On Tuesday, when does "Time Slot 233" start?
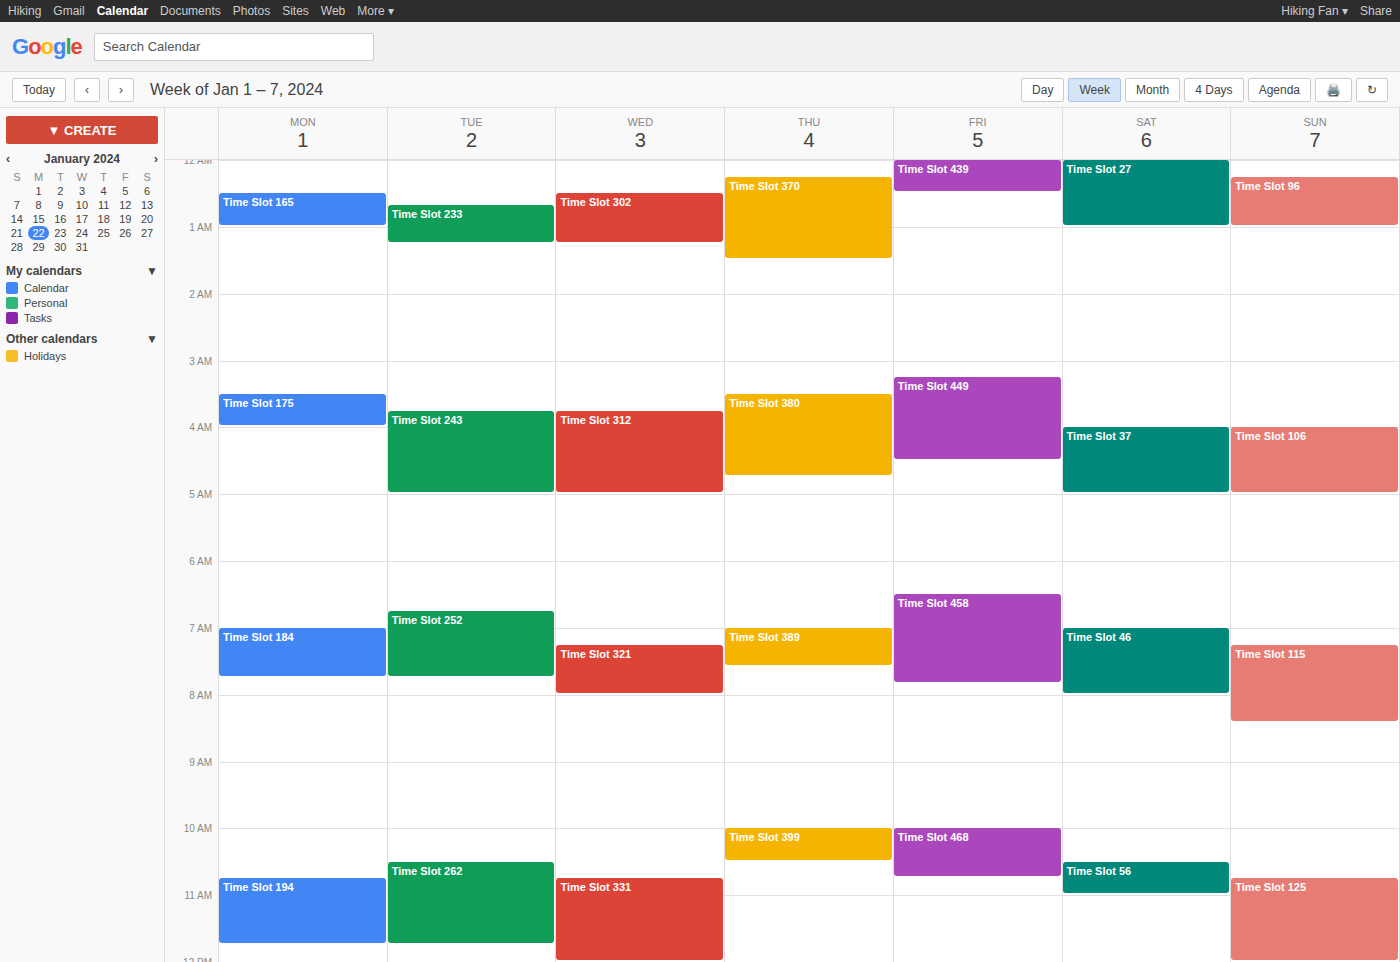
12:40 AM